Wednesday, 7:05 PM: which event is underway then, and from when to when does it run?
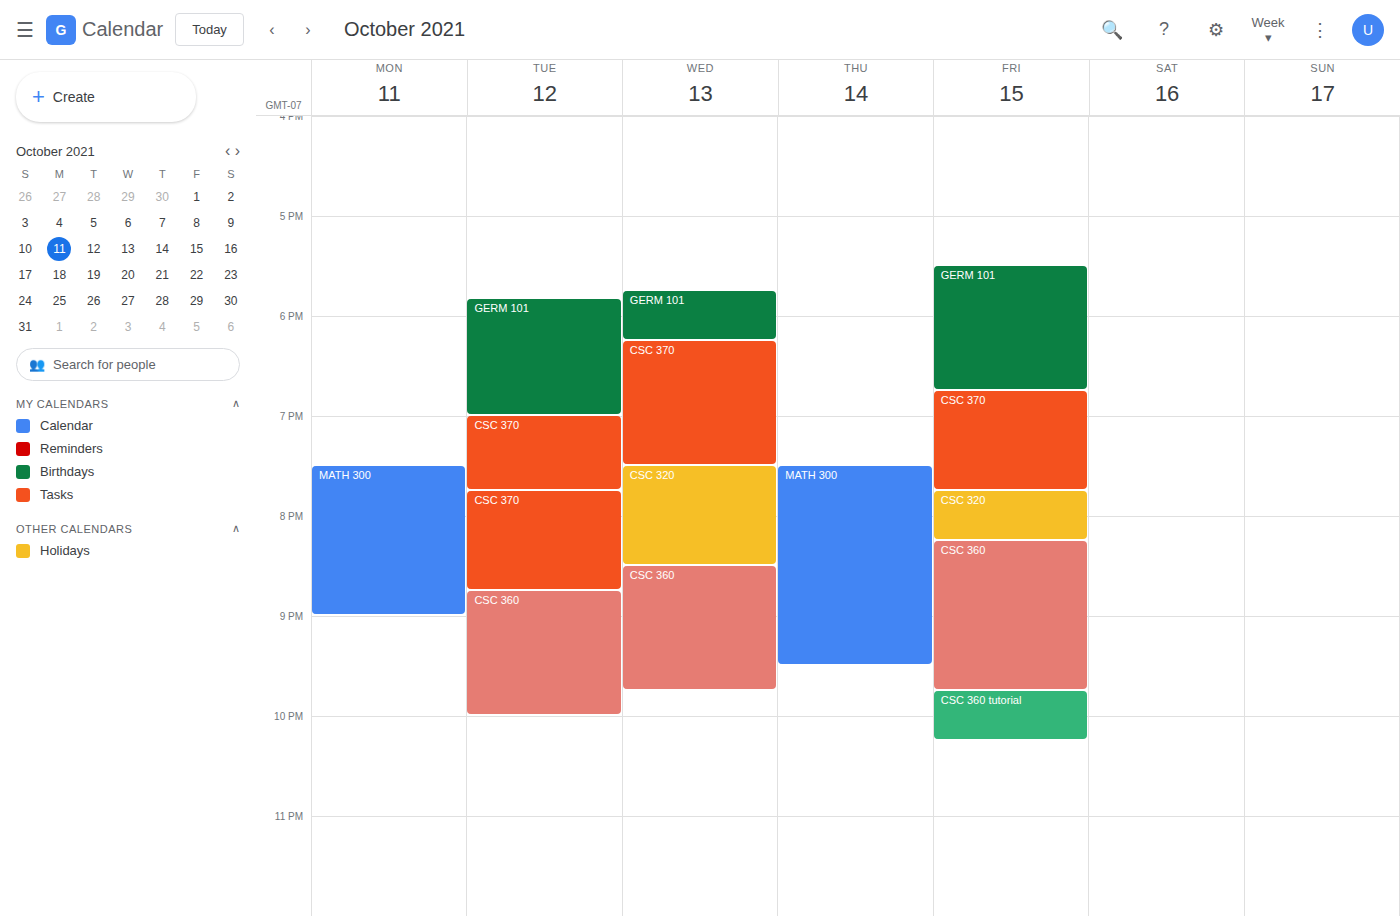
"CSC 370", 6:15 PM to 7:30 PM